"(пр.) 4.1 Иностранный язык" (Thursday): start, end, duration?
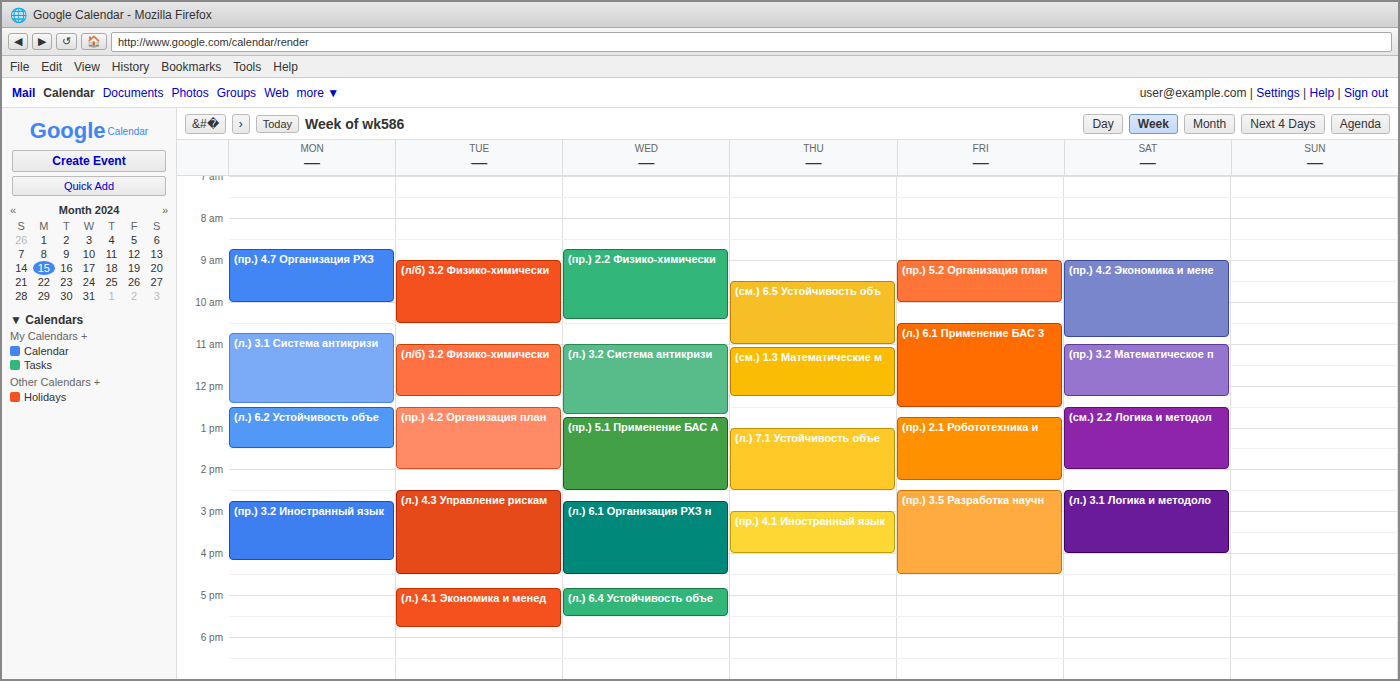
15:00 to 16:00, 1 hour